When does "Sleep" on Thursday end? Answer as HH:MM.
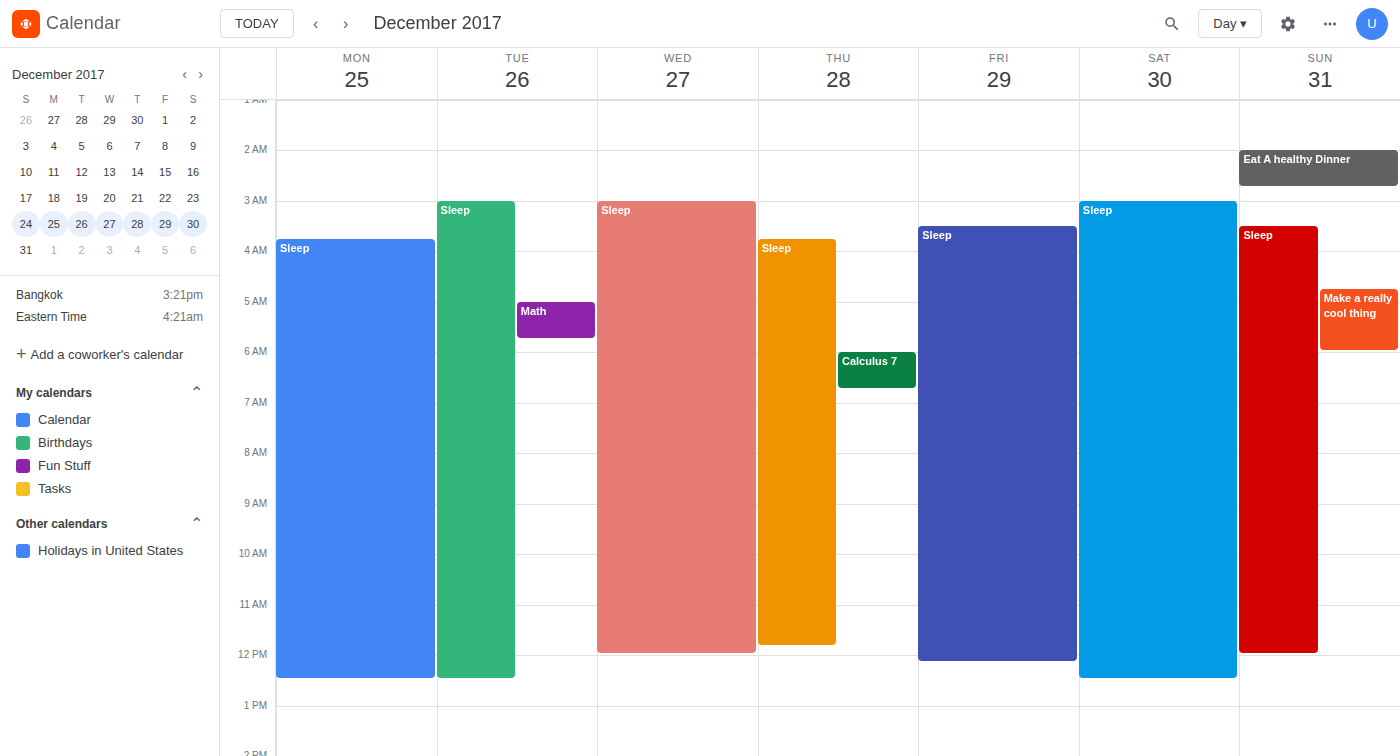
11:50